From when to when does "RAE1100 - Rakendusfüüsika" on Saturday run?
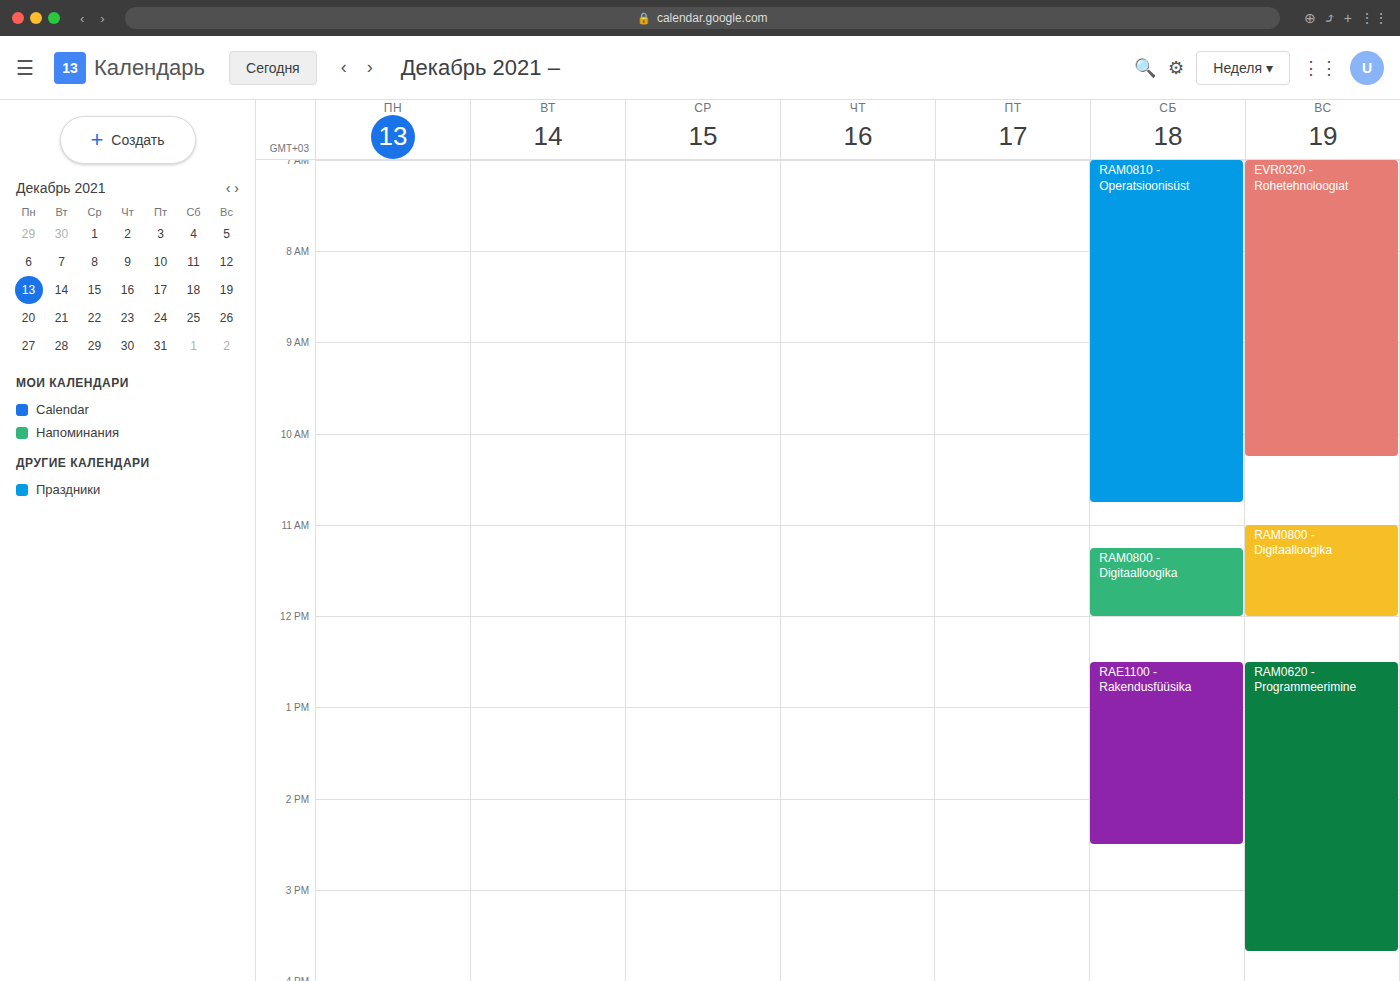
12:30 to 14:30